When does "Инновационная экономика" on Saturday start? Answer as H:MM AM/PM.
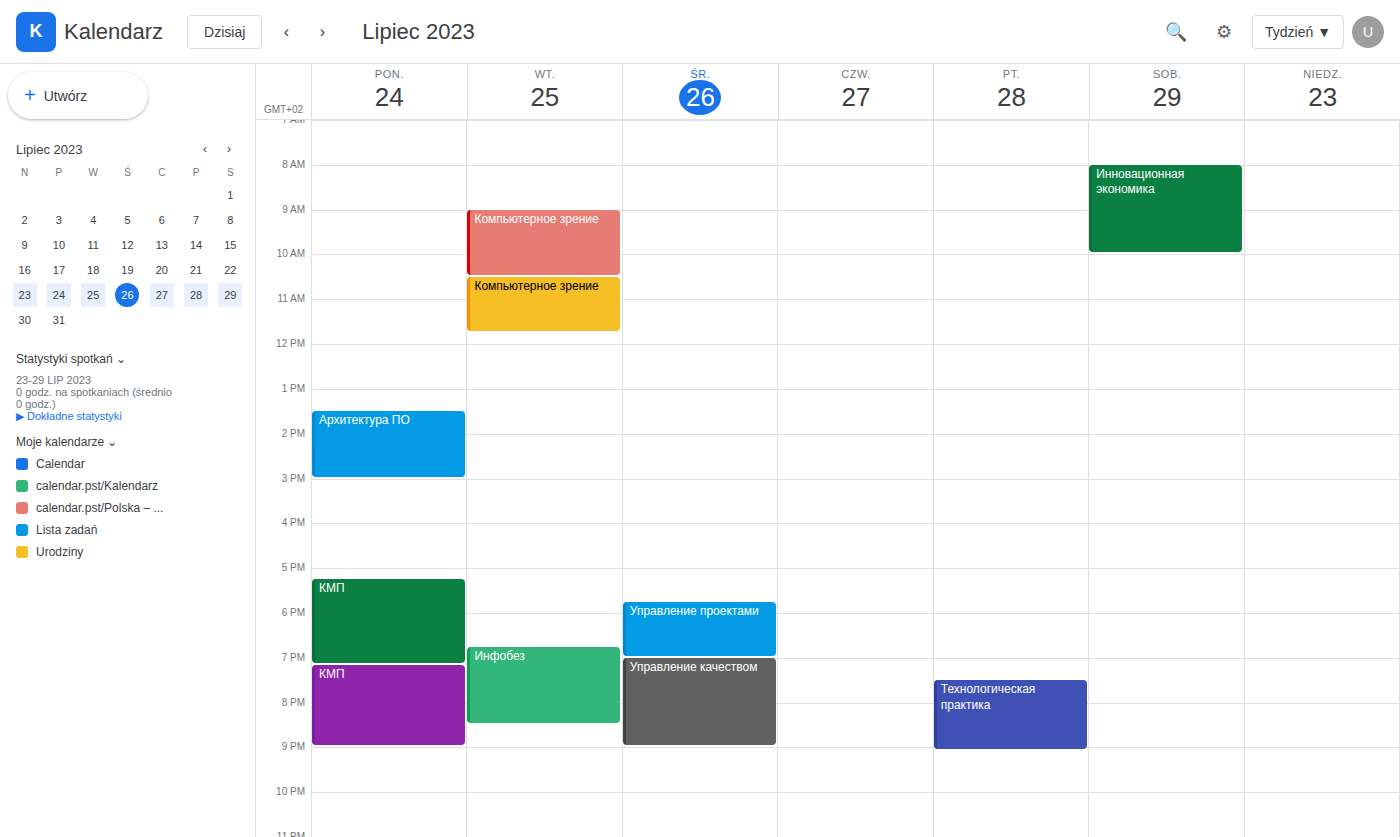
8:00 AM